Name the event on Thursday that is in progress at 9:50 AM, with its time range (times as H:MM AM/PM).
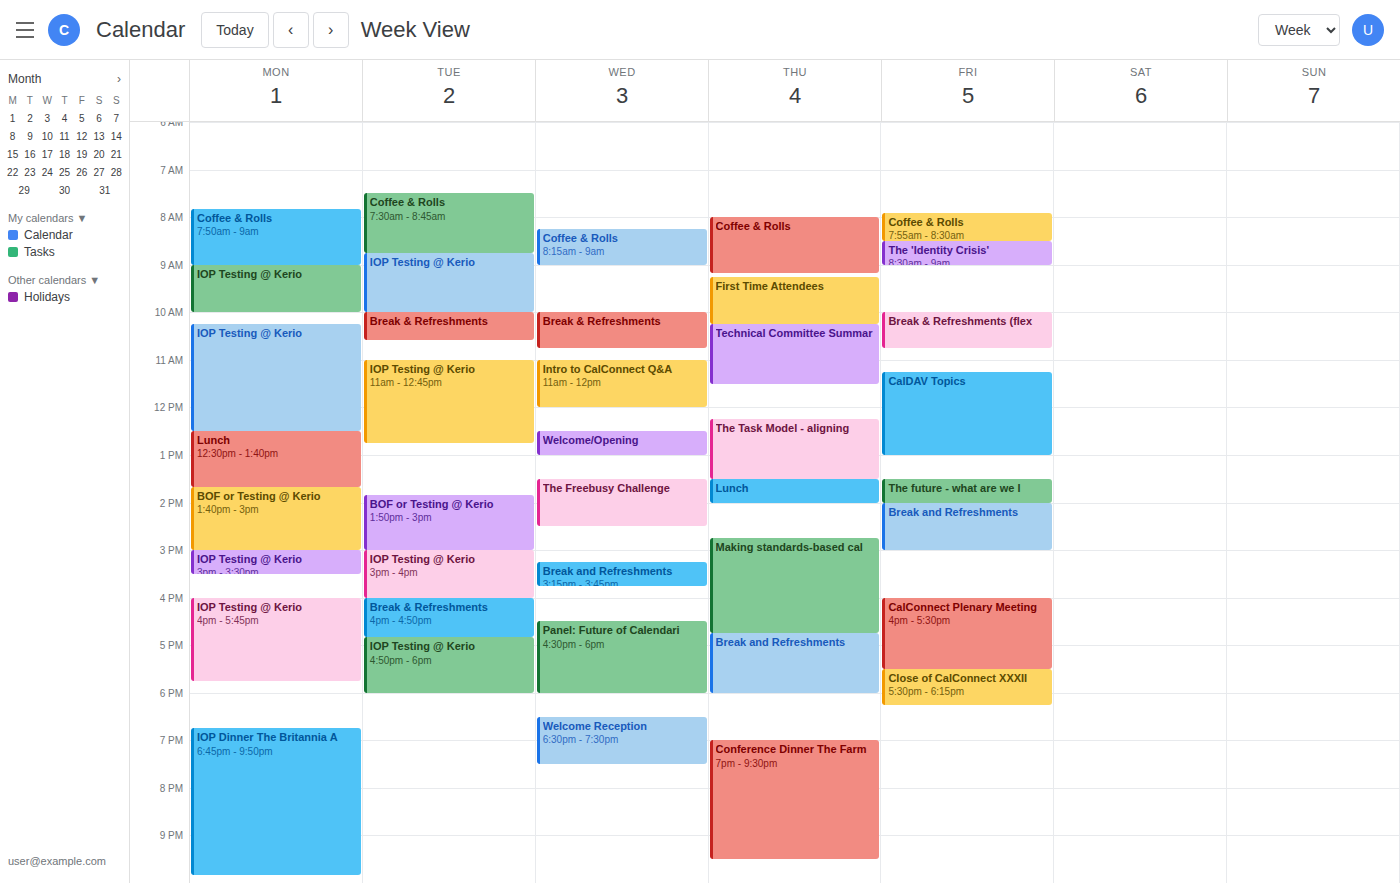
"First Time Attendees", 9:15 AM to 10:15 AM